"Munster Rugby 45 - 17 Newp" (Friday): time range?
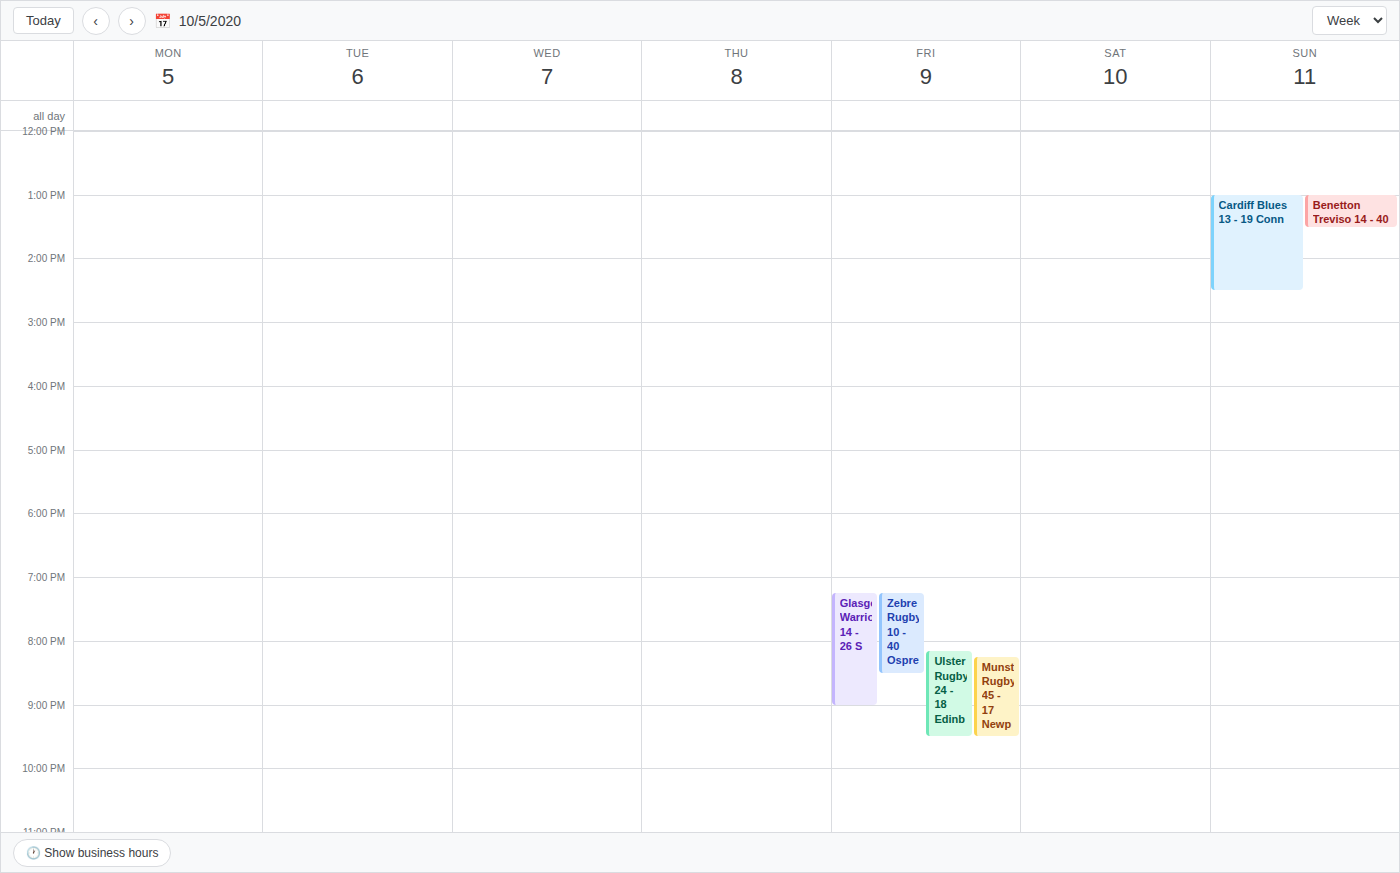
8:15 PM to 9:30 PM